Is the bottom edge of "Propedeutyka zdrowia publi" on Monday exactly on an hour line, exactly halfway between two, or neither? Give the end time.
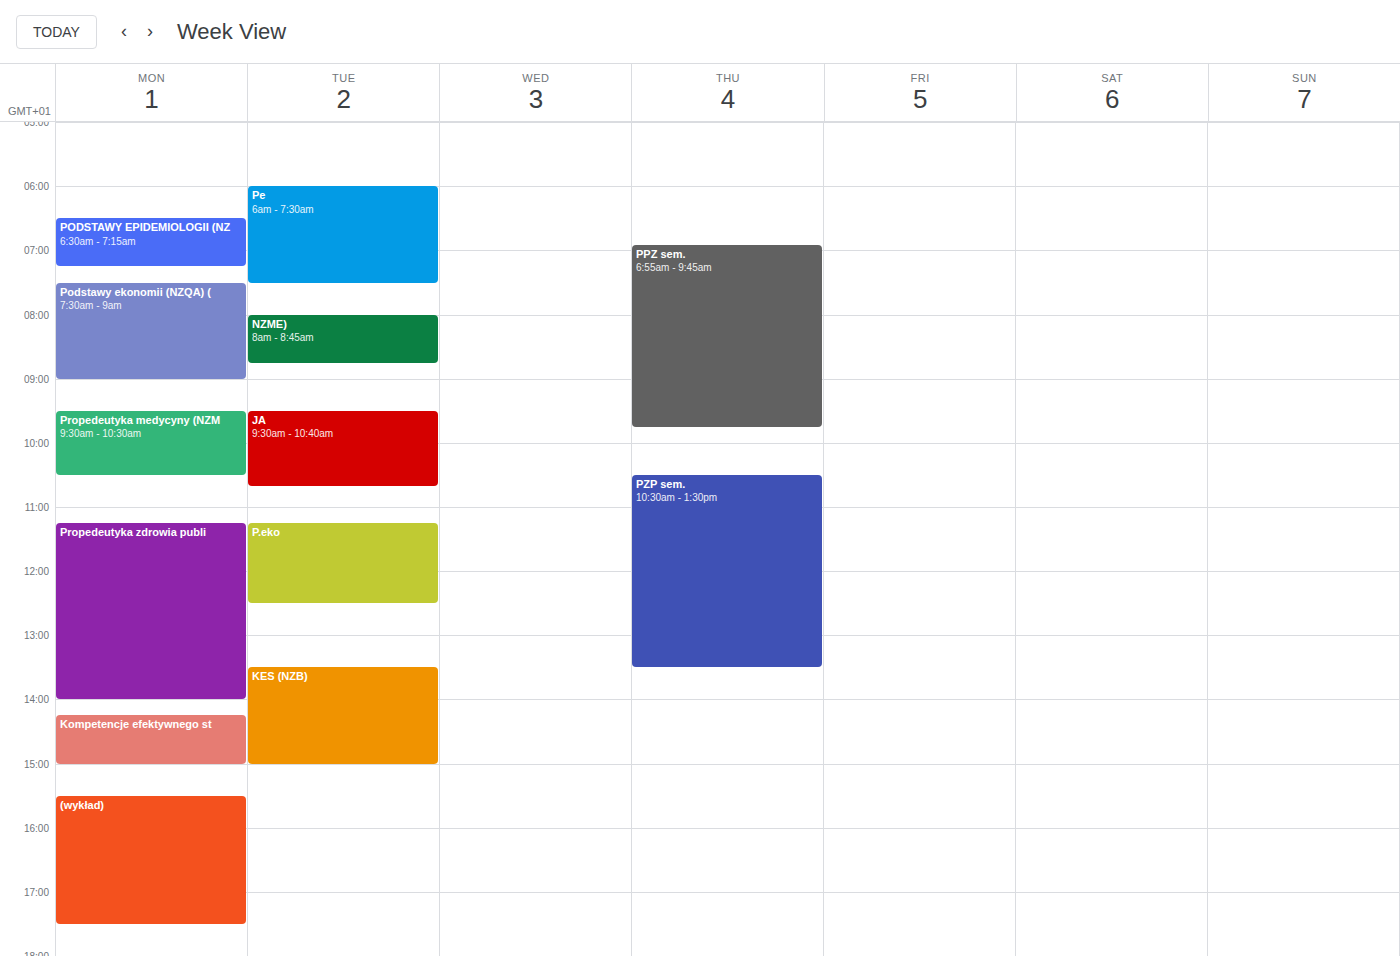
2:00 PM -- exactly on the 2 PM line.